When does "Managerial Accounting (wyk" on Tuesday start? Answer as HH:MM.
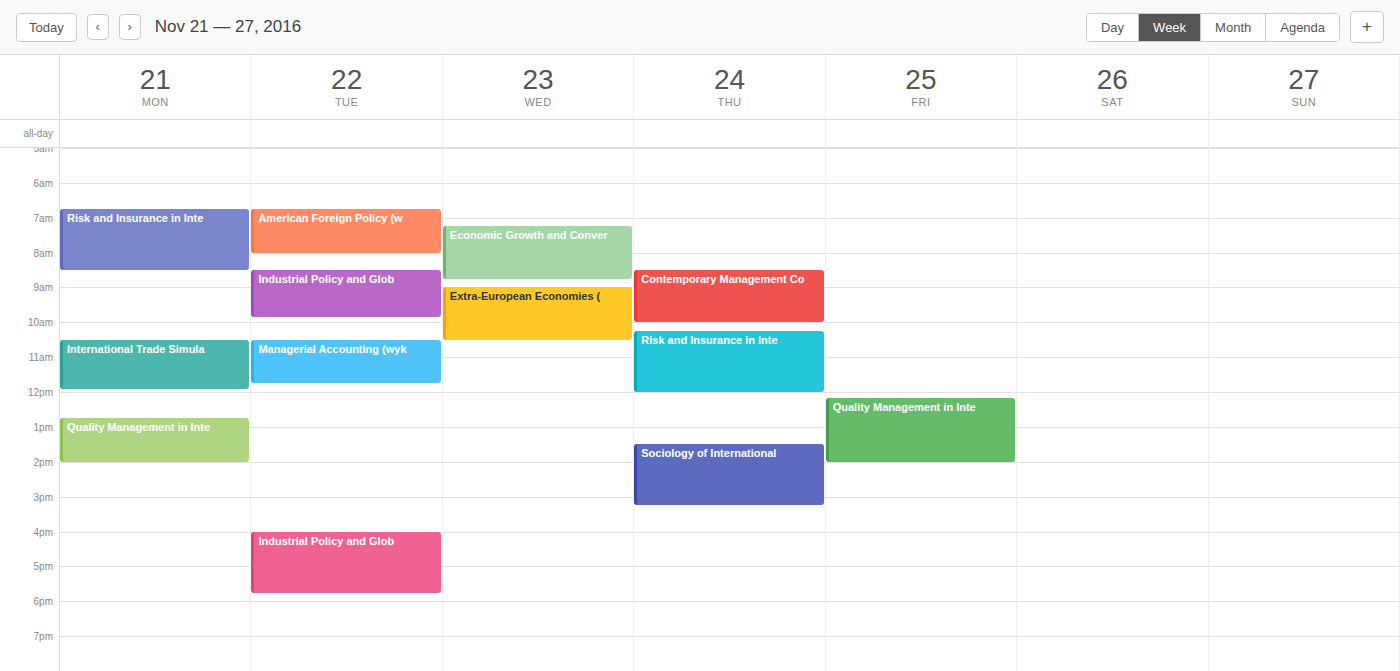
10:30